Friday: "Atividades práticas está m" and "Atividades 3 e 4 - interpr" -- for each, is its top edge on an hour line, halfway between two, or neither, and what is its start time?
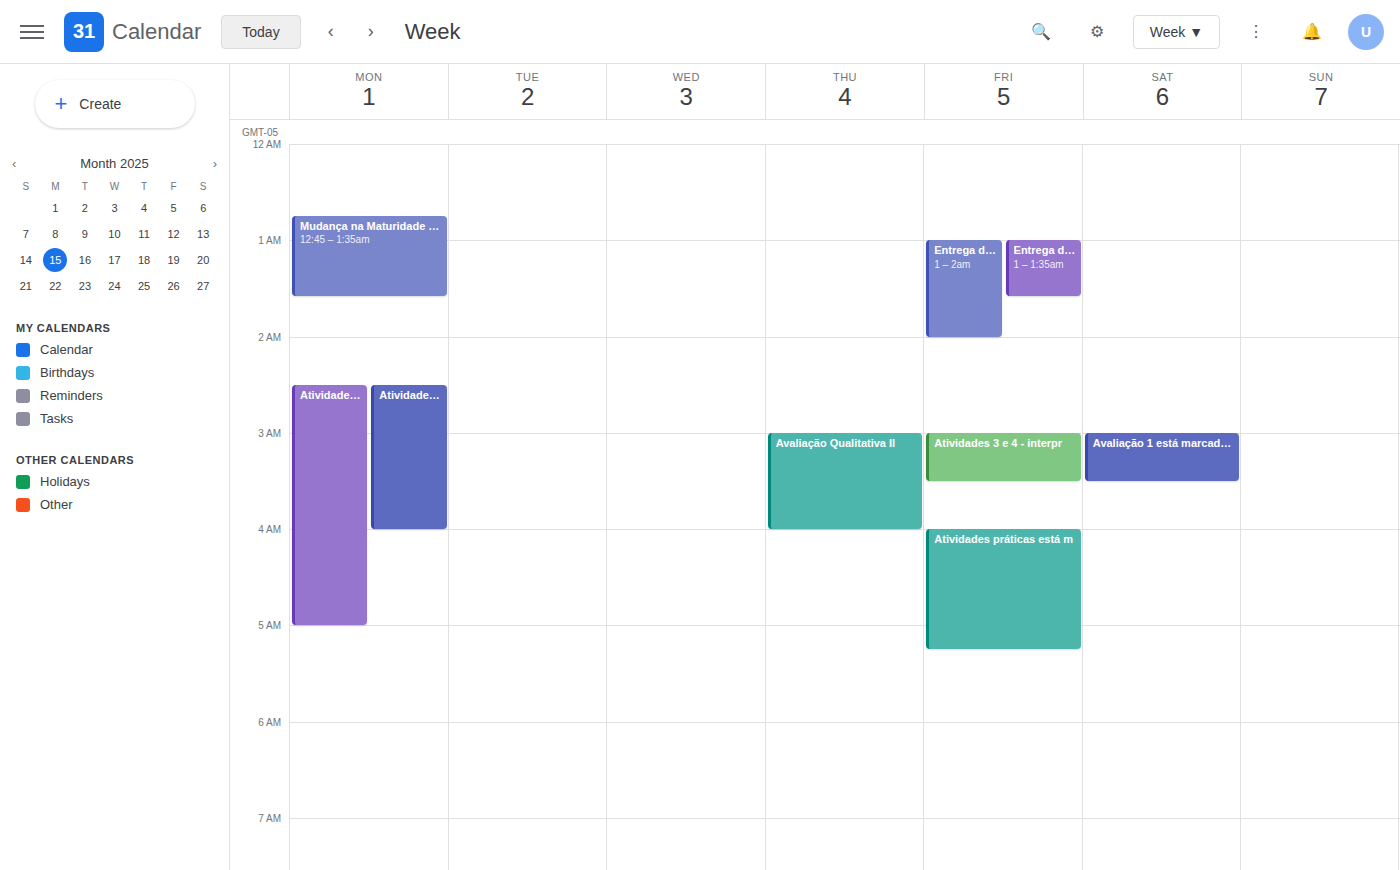
"Atividades práticas está m": 4:00 AM, exactly on the 4 AM line. "Atividades 3 e 4 - interpr": 3:00 AM, exactly on the 3 AM line.